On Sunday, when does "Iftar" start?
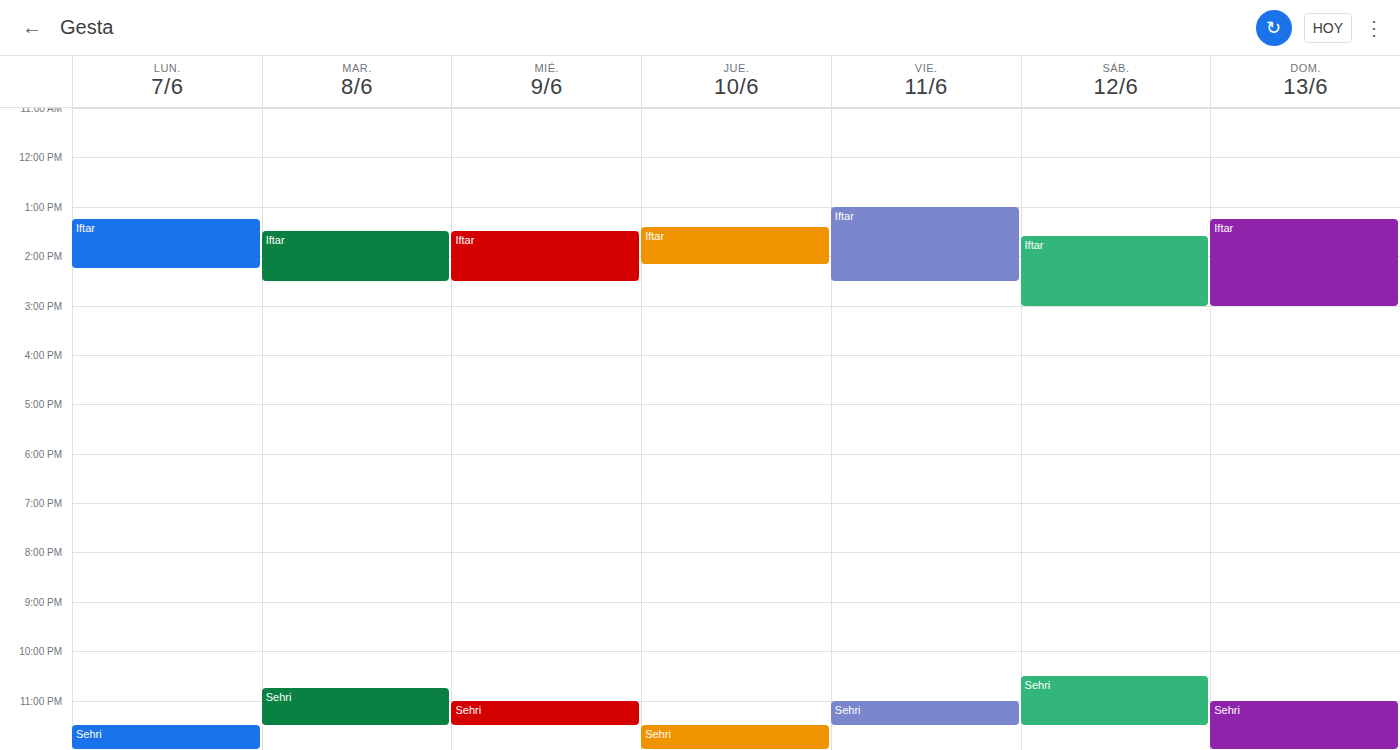
1:15 PM